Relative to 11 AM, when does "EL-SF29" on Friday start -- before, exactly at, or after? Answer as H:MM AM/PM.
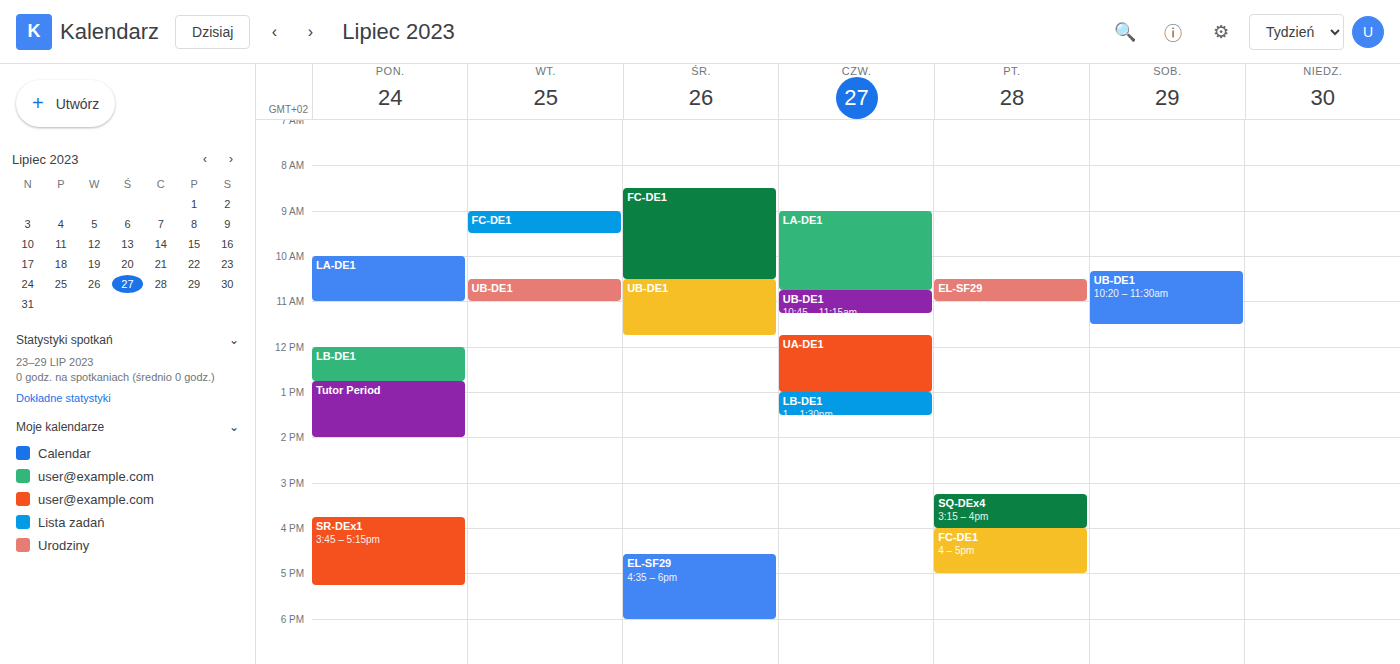
10:30 AM -- before 11 AM, 30 minutes above the 11 AM line.